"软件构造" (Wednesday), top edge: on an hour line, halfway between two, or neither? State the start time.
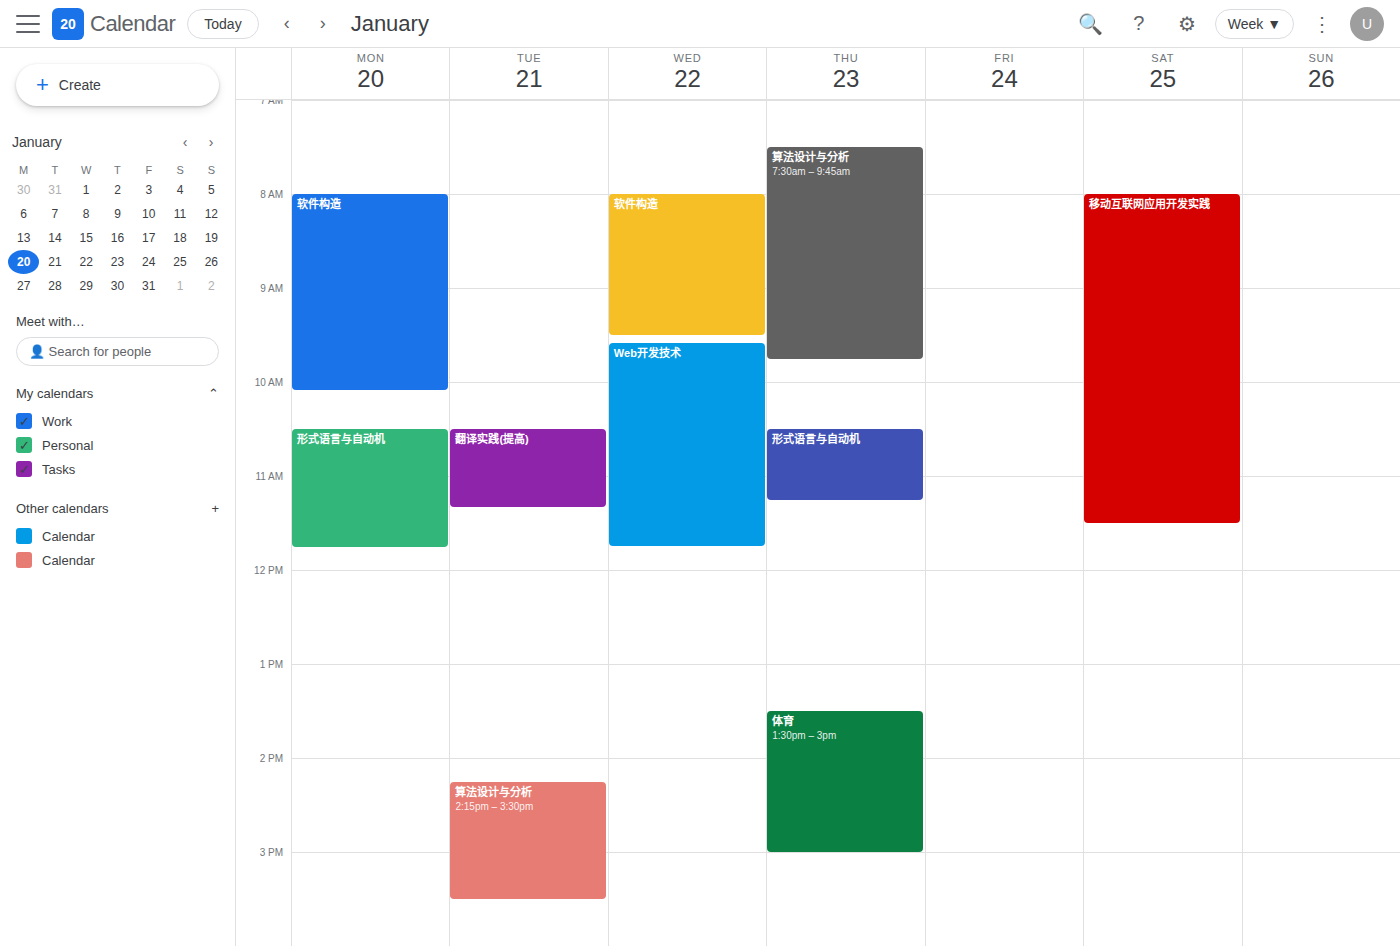
8:00 AM -- exactly on the 8 AM line.